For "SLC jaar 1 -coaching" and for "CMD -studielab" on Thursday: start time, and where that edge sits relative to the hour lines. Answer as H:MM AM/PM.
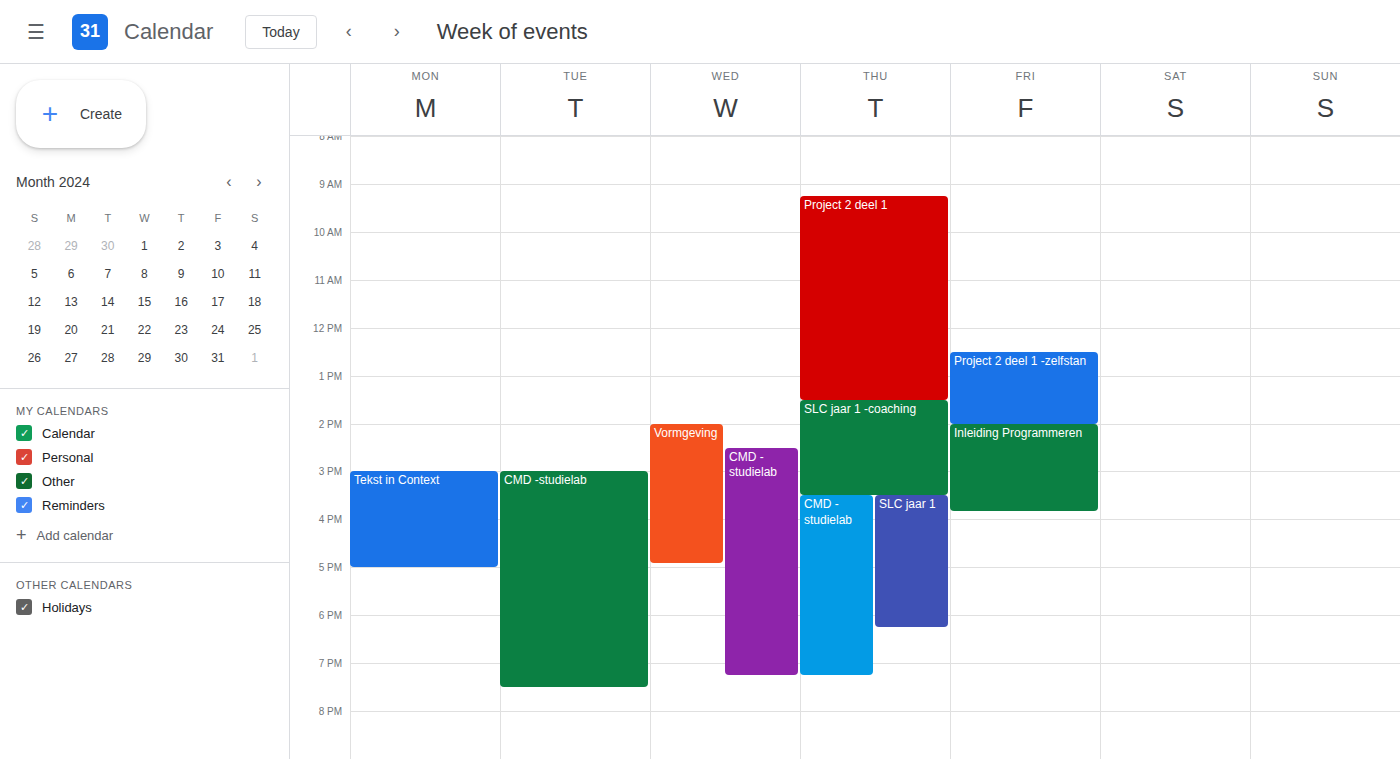
"SLC jaar 1 -coaching": 1:30 PM, halfway between the 1 PM and 2 PM lines. "CMD -studielab": 3:30 PM, halfway between the 3 PM and 4 PM lines.